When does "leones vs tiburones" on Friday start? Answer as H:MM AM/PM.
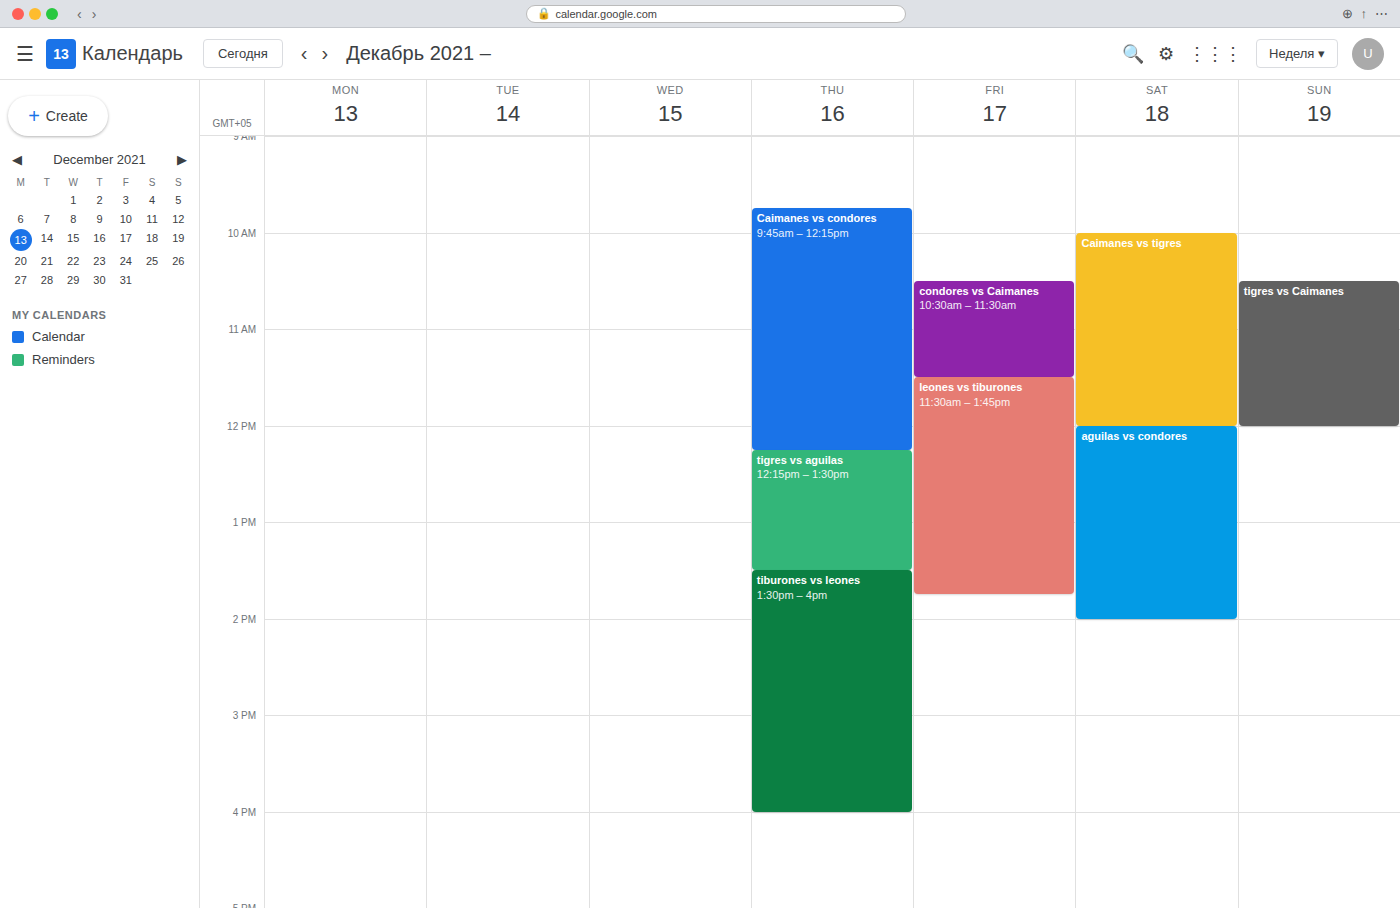
11:30 AM